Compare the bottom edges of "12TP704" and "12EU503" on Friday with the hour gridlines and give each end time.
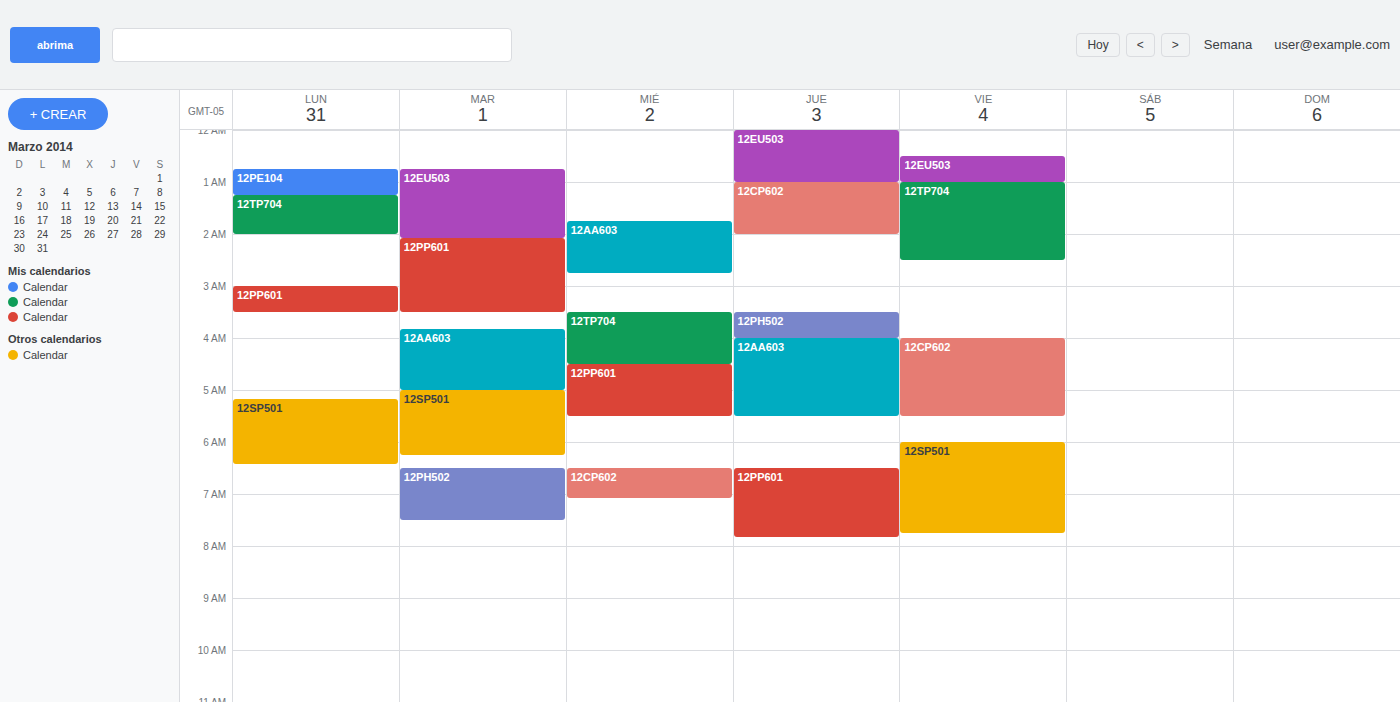
"12TP704": 2:30 AM, halfway between the 2 AM and 3 AM lines. "12EU503": 1:00 AM, exactly on the 1 AM line.